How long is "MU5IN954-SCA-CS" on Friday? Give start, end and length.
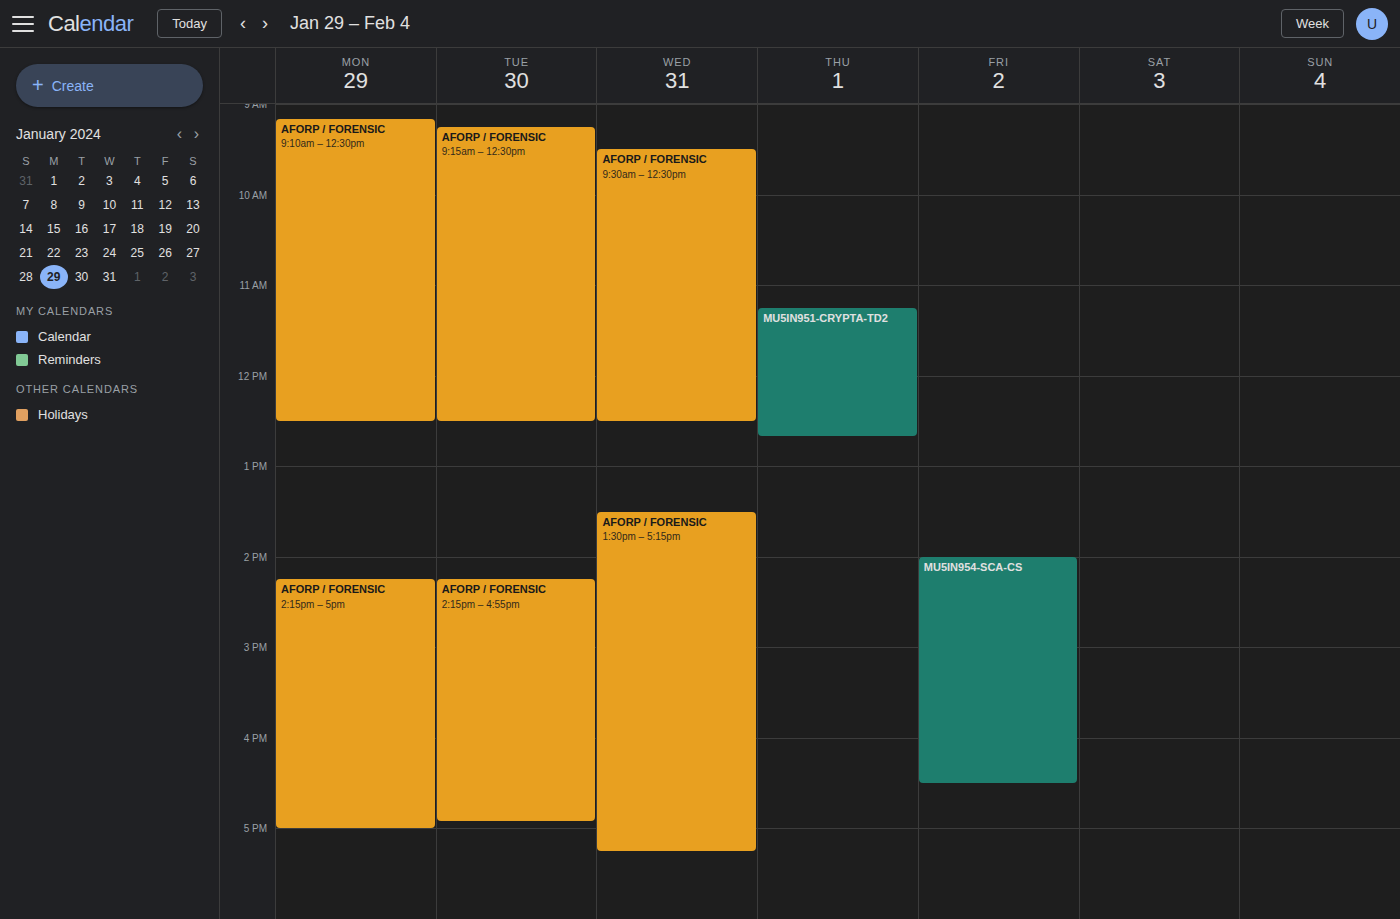
2:00 PM to 4:30 PM, 2 hours 30 minutes